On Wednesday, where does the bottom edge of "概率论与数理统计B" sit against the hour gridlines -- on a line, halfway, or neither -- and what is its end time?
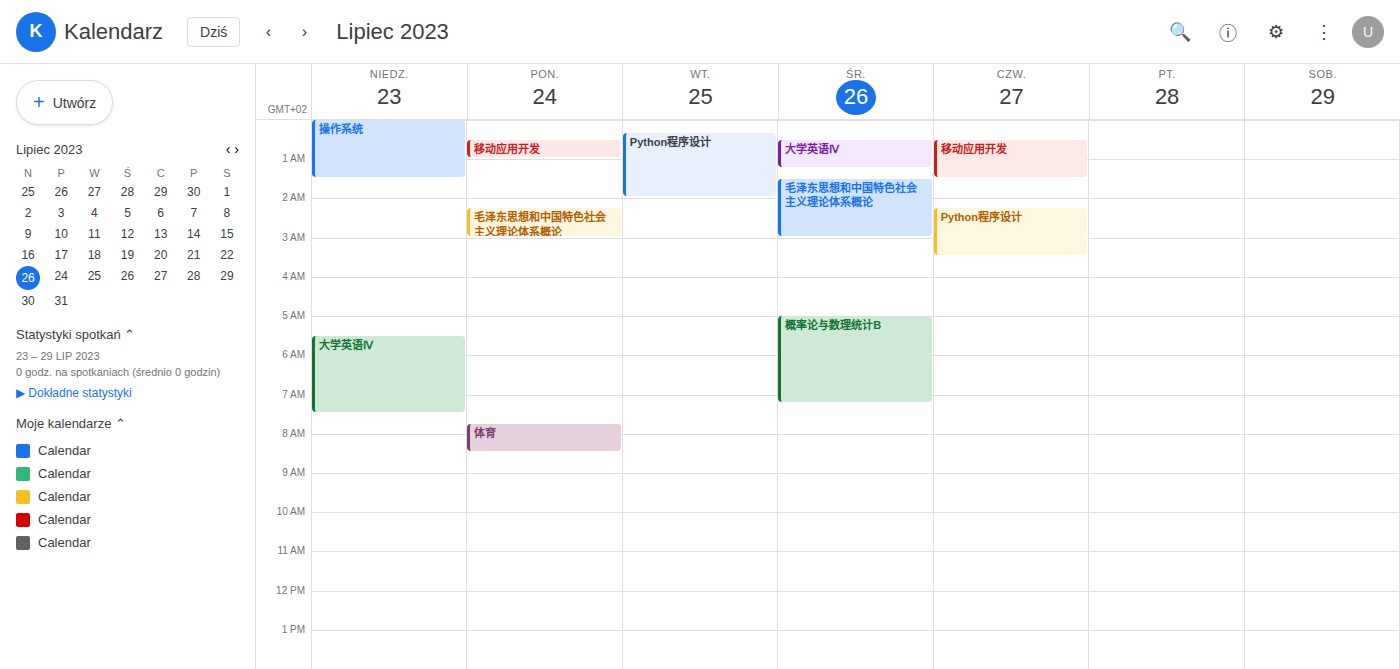
7:15 AM -- neither: a quarter of the way from the 7 AM line to the 8 AM line.